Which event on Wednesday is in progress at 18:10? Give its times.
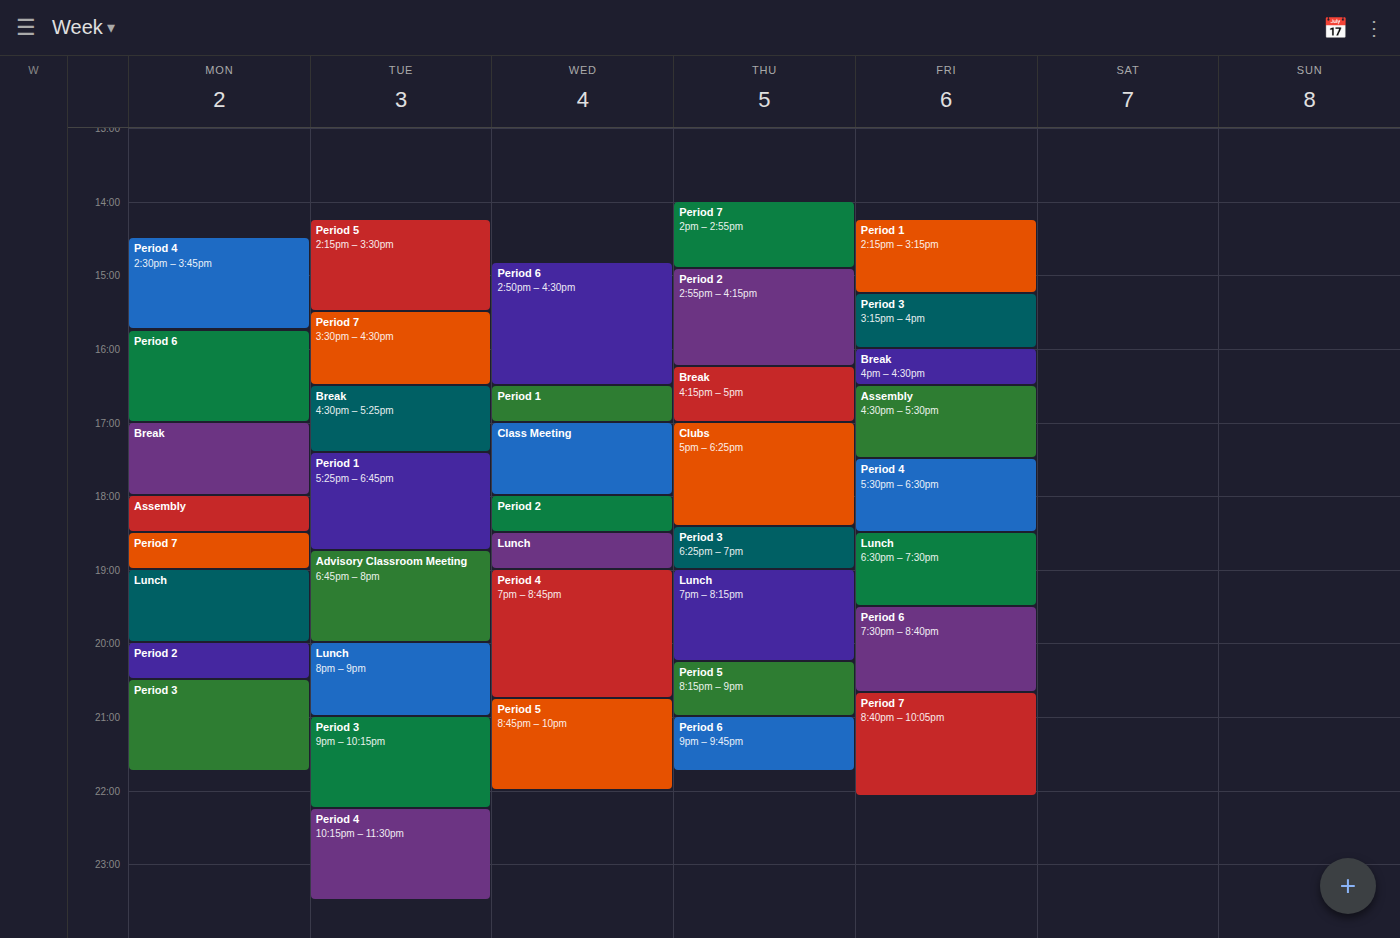
"Period 2", 18:00 to 18:30